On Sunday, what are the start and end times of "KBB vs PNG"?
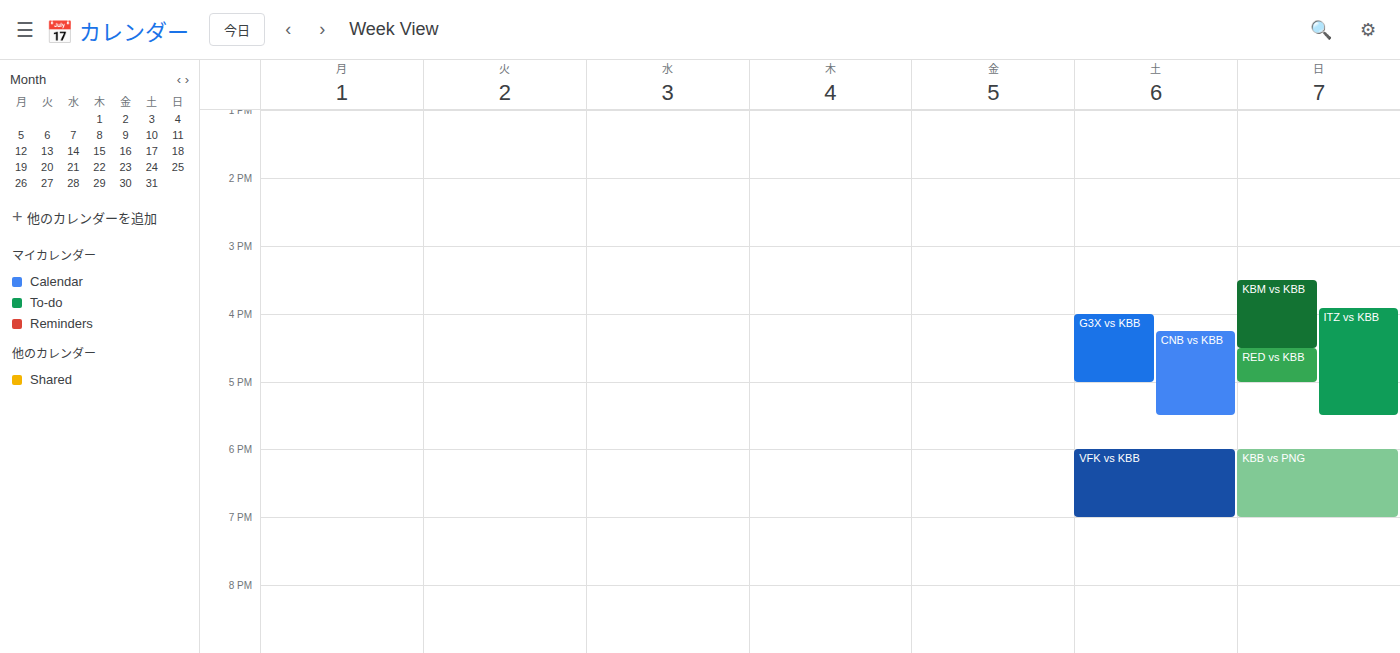
6:00 PM to 7:00 PM